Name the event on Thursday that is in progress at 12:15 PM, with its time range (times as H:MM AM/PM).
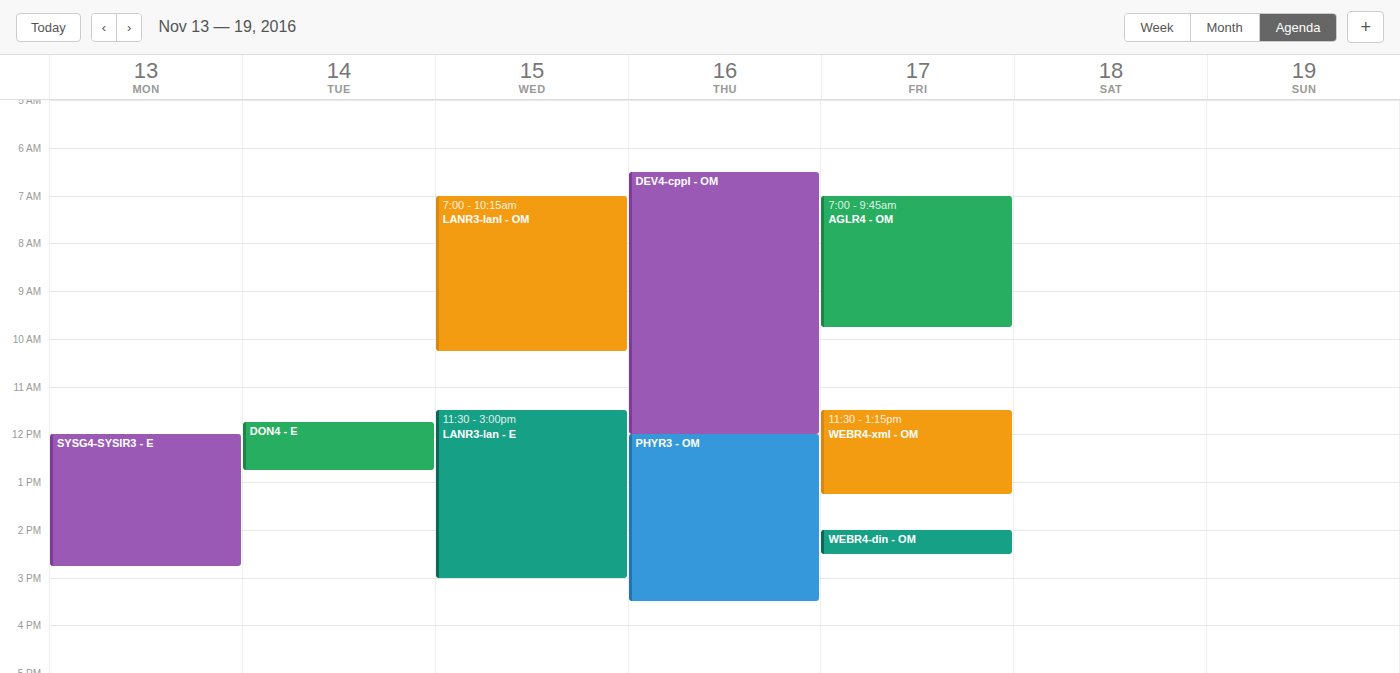
"PHYR3 - OM", 12:00 PM to 3:30 PM